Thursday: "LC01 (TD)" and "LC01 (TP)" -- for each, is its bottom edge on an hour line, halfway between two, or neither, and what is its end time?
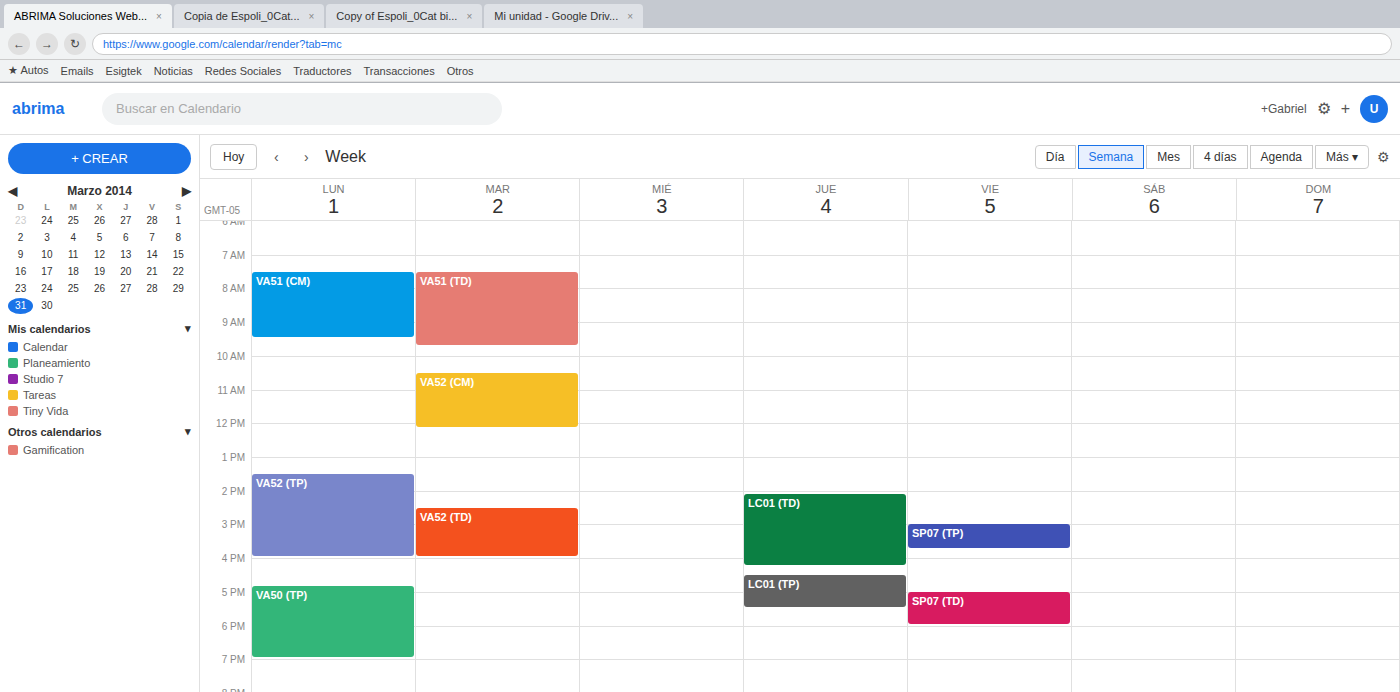
"LC01 (TD)": 4:15 PM, neither: a quarter of the way from the 4 PM line to the 5 PM line. "LC01 (TP)": 5:30 PM, halfway between the 5 PM and 6 PM lines.